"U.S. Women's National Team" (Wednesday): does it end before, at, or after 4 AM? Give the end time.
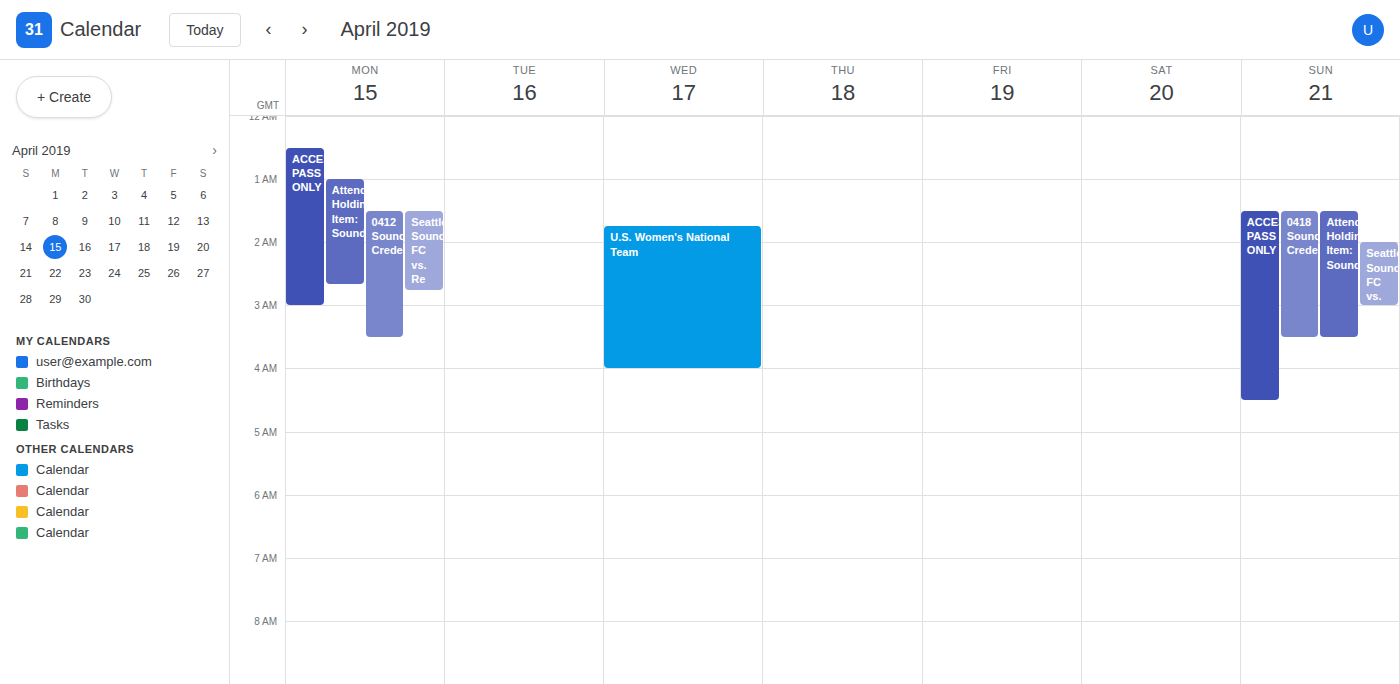
4:00 AM -- exactly at 4 AM, on the 4 AM line.